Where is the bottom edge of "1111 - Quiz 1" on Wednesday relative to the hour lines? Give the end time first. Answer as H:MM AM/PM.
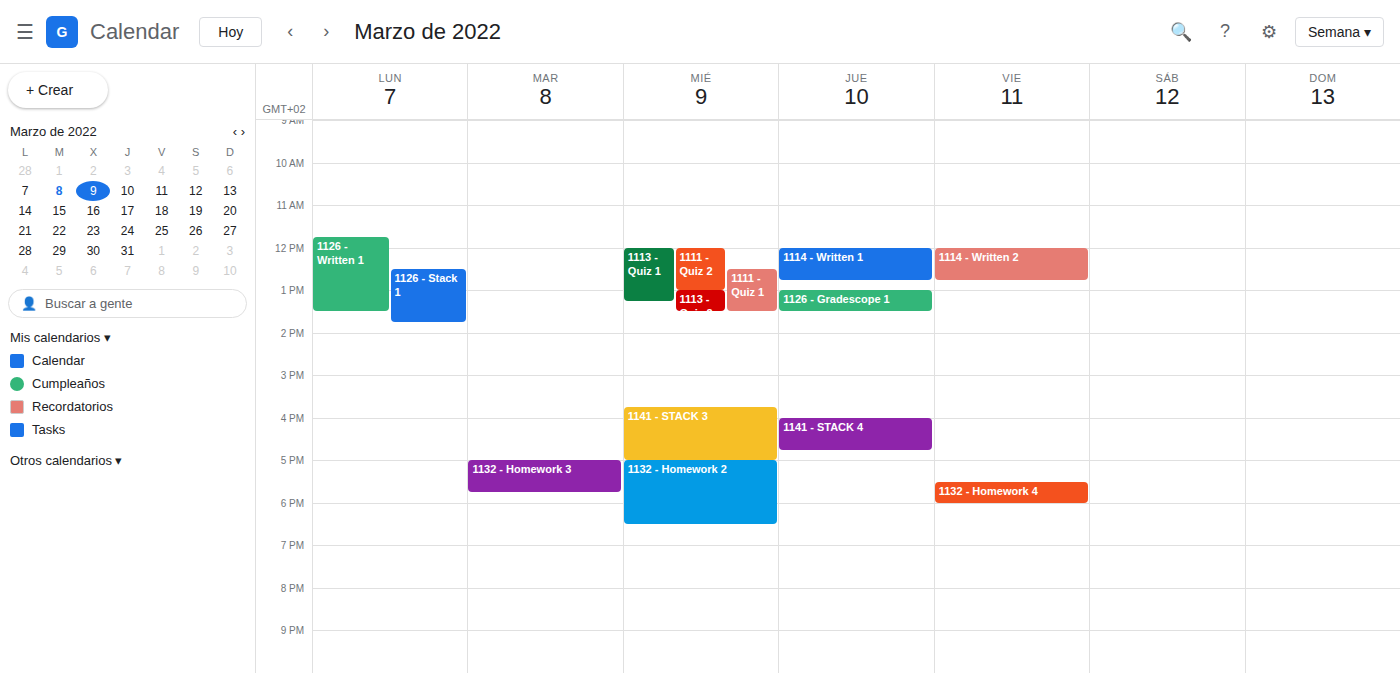
1:30 PM -- halfway between the 1 PM and 2 PM lines.